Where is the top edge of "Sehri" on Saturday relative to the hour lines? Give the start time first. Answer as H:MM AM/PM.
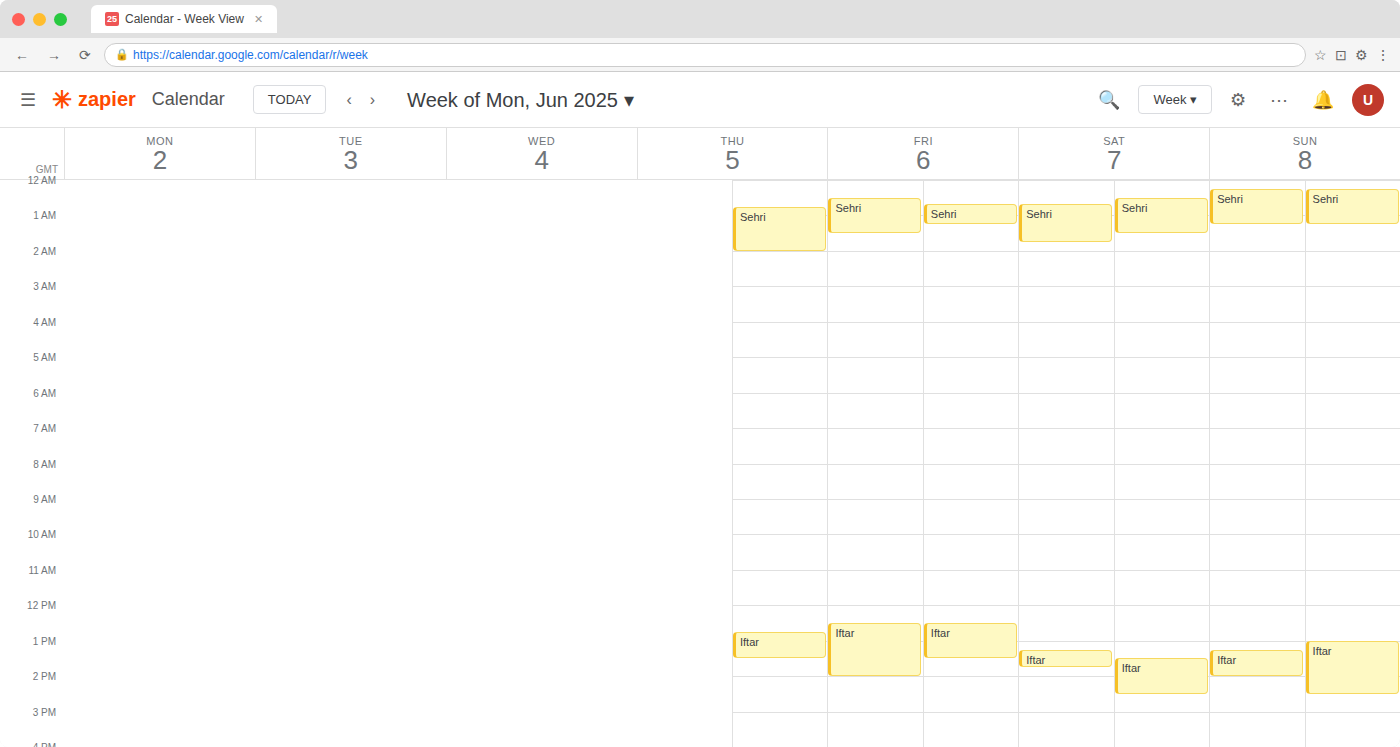
12:15 AM -- neither: a quarter of the way from the 12 AM line to the 1 AM line.